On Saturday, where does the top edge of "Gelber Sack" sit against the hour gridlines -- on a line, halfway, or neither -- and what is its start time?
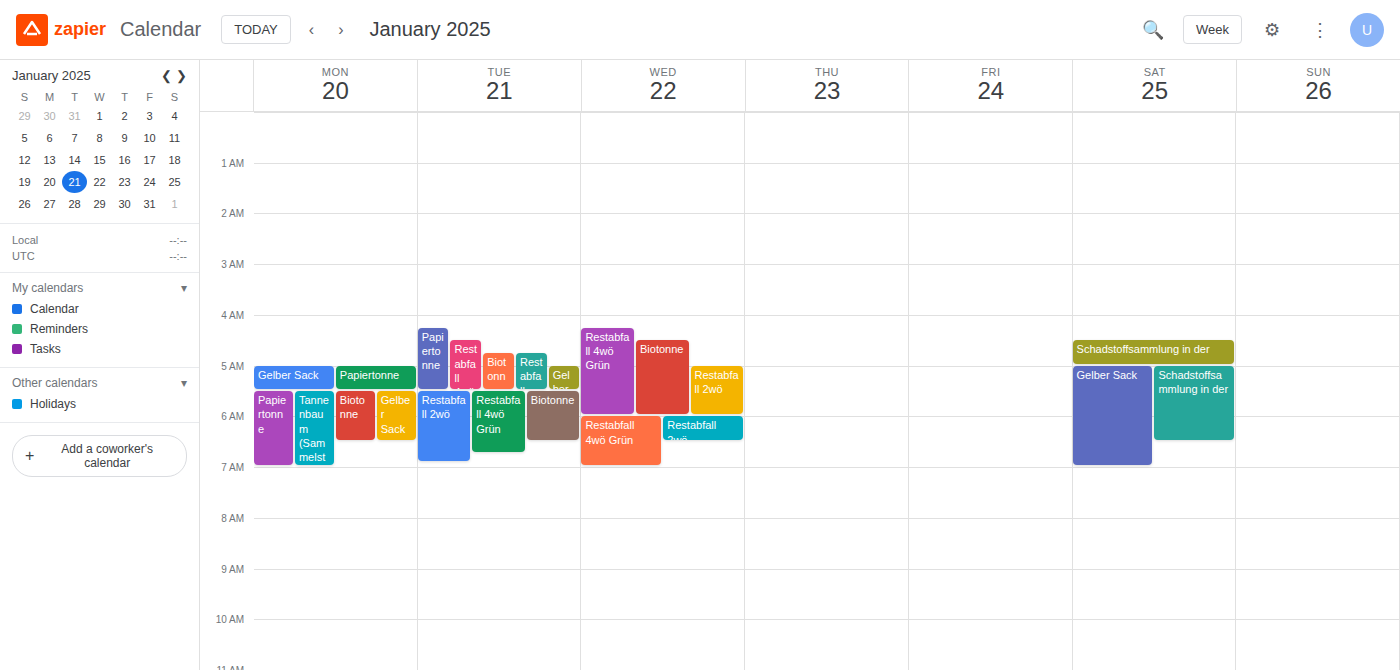
5:00 AM -- exactly on the 5 AM line.